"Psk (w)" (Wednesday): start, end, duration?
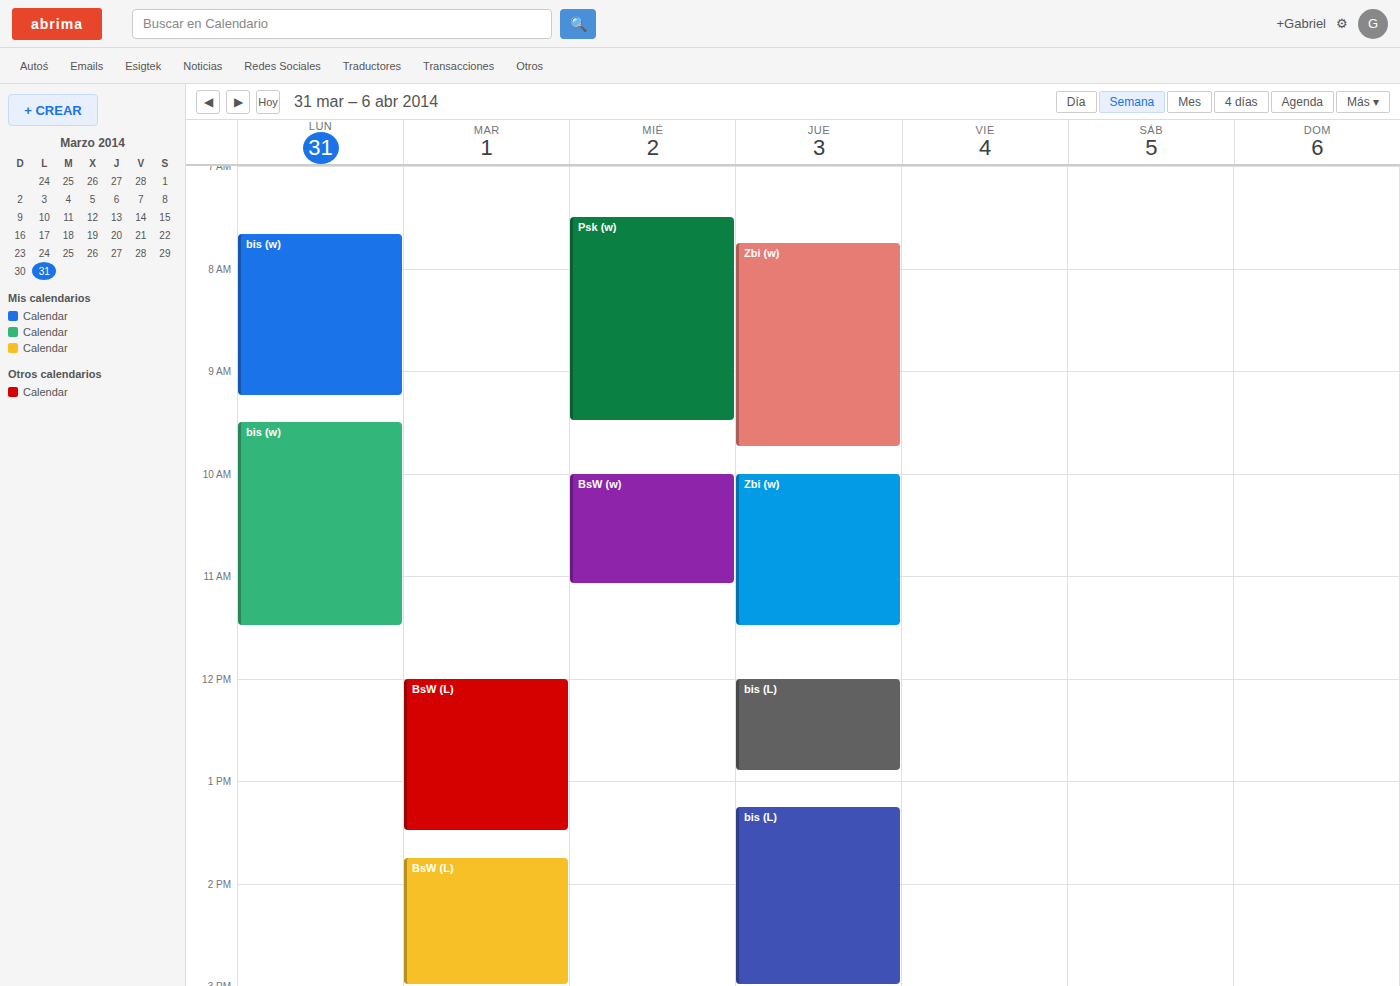
7:30 AM to 9:30 AM, 2 hours